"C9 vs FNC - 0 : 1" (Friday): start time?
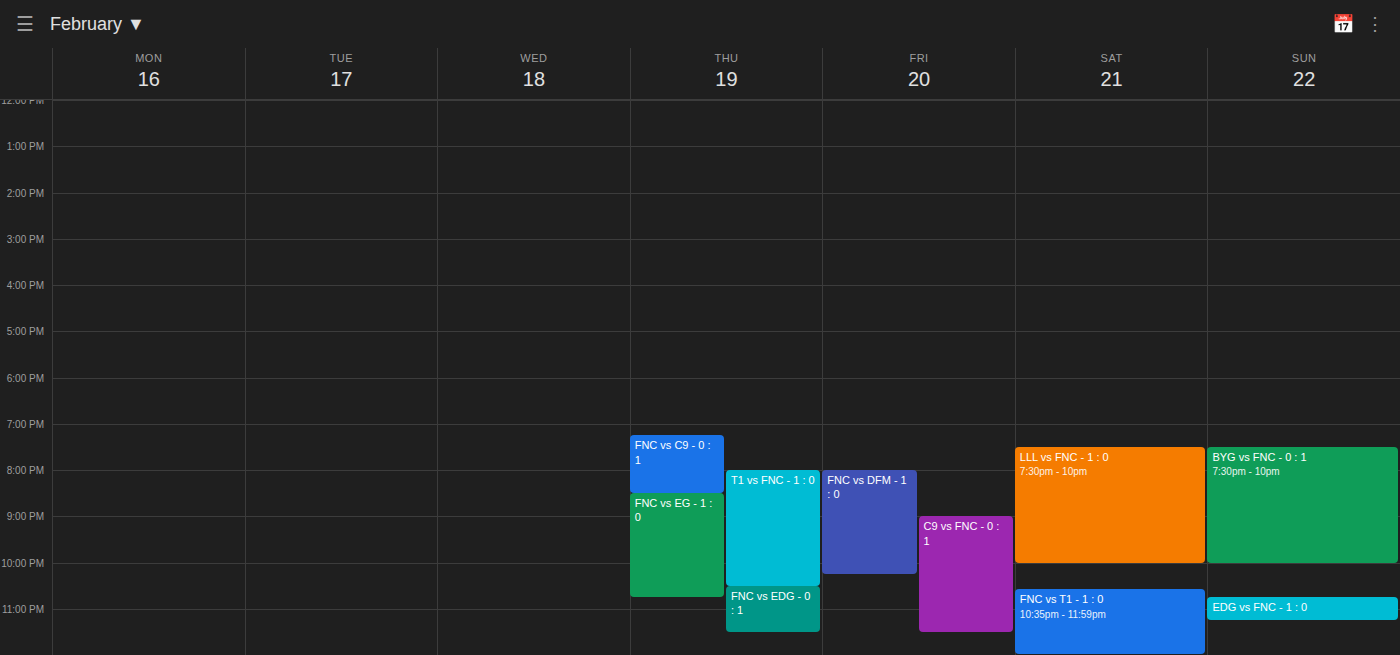
21:00